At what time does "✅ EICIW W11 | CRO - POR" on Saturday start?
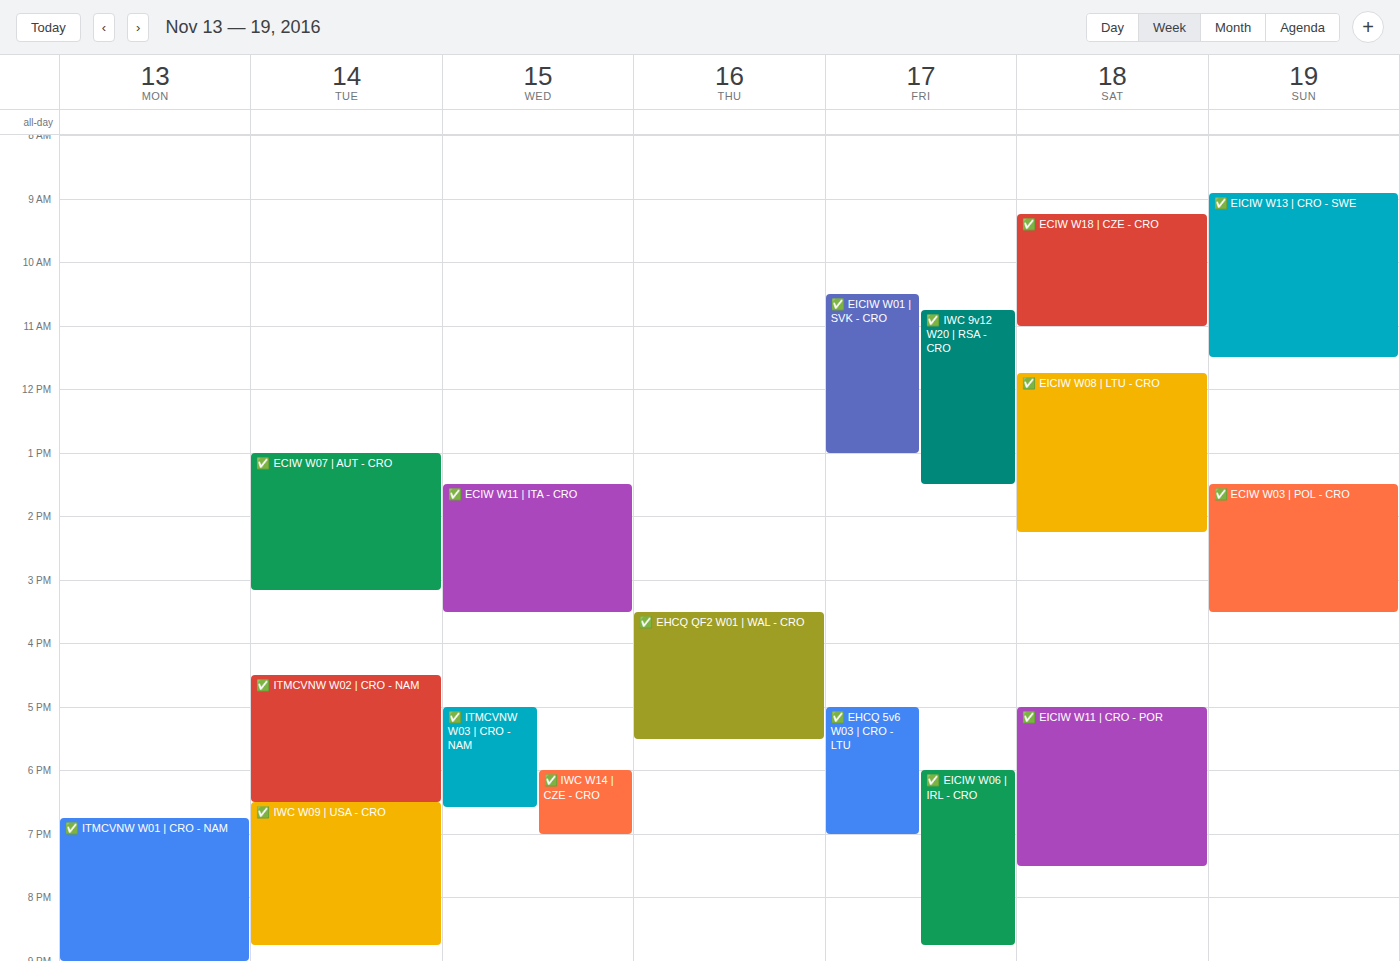
17:00